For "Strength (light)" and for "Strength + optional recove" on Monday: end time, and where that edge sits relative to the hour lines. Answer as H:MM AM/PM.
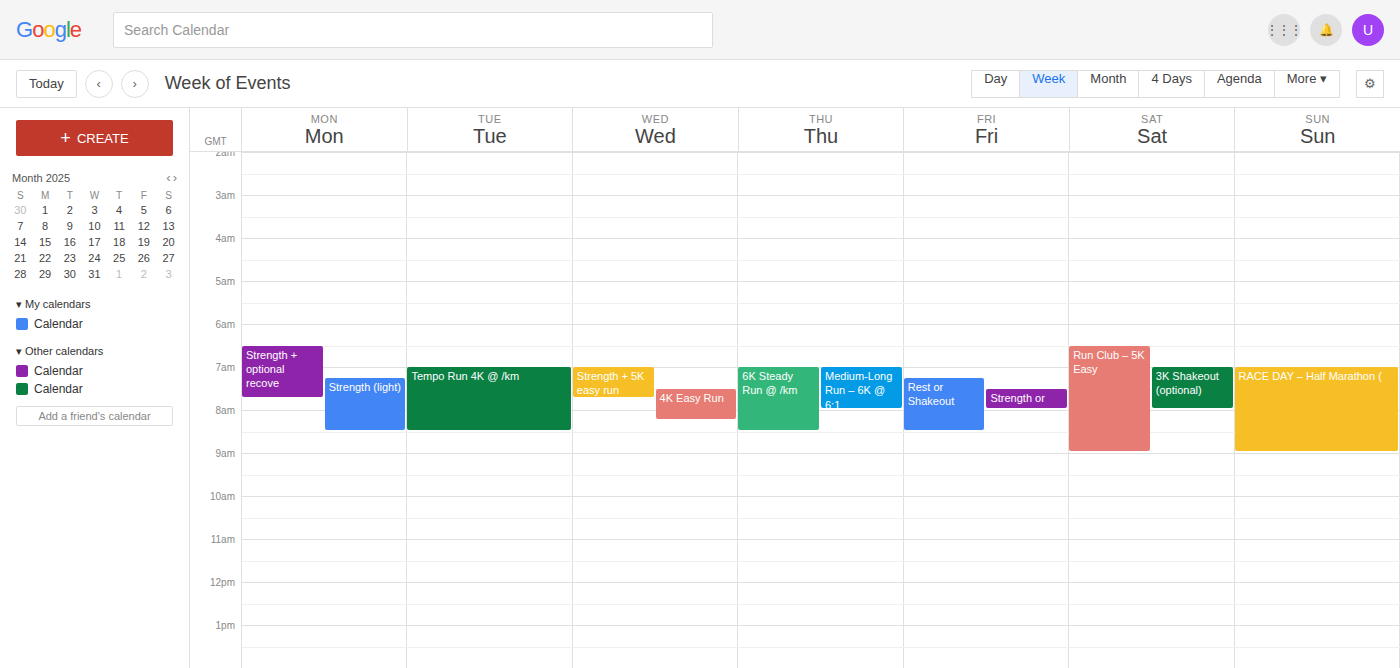
"Strength (light)": 8:30 AM, halfway between the 8 AM and 9 AM lines. "Strength + optional recove": 7:45 AM, neither: three quarters of the way from the 7 AM line to the 8 AM line.